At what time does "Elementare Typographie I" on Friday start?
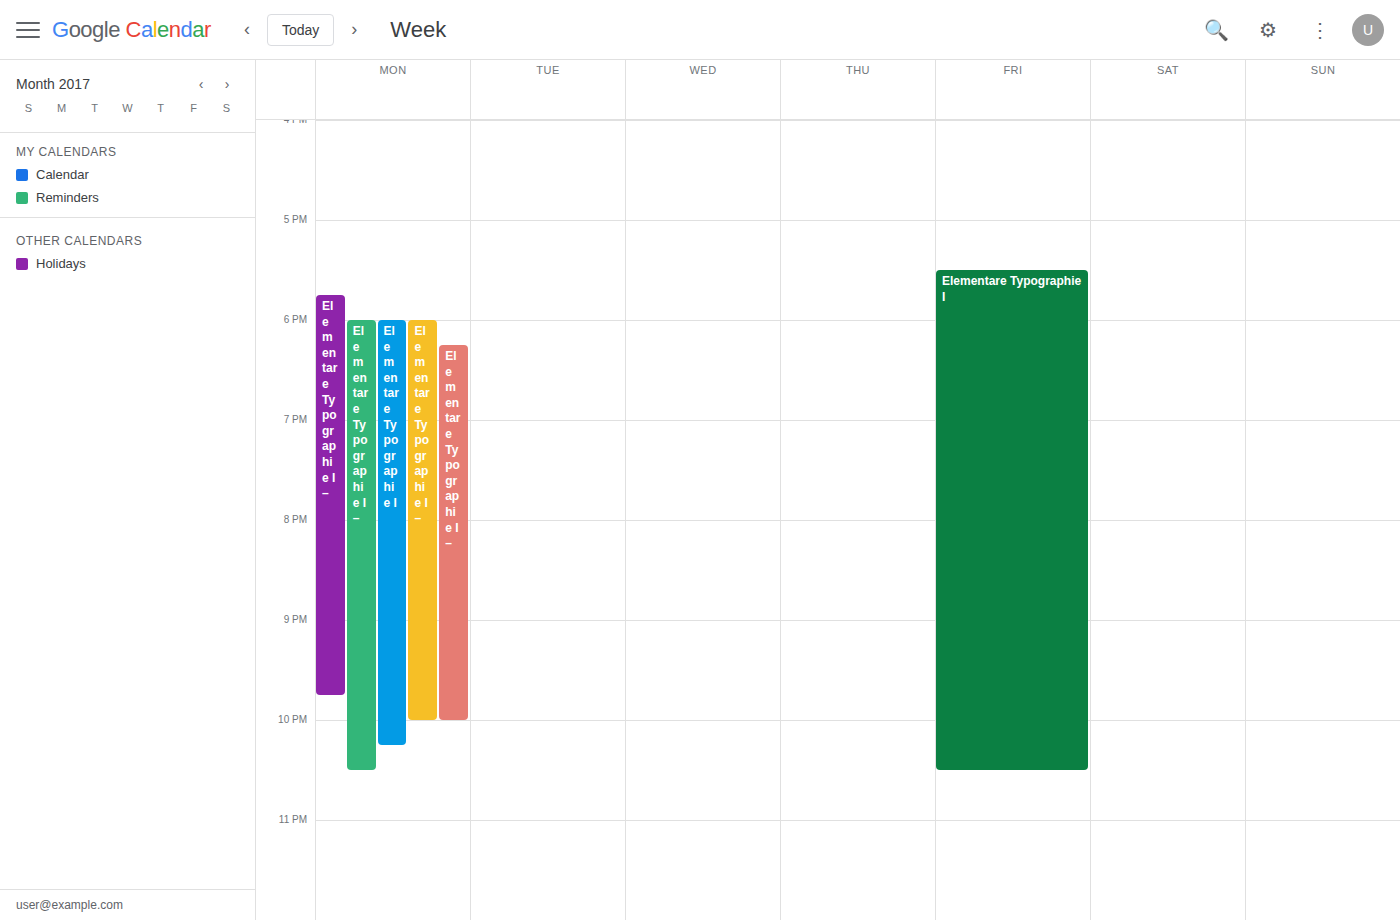
5:30 PM